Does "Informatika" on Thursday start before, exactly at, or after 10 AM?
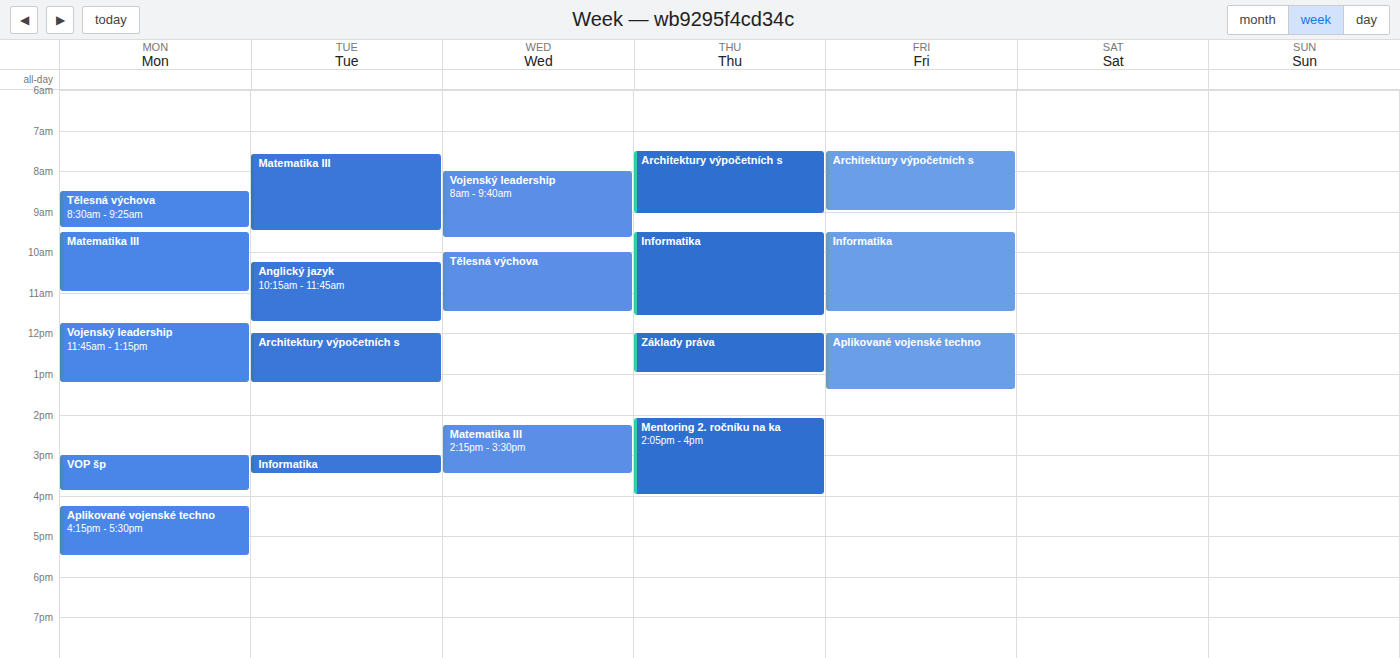
9:30 AM -- before 10 AM, 30 minutes above the 10 AM line.